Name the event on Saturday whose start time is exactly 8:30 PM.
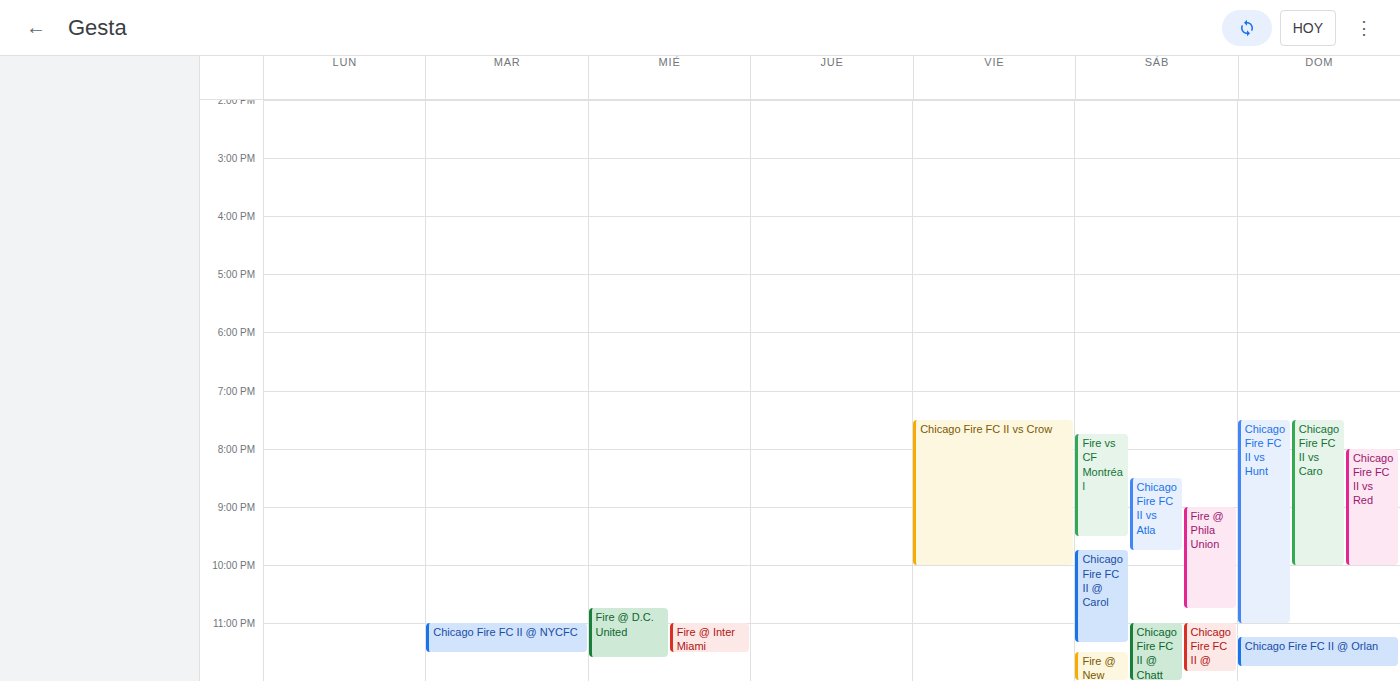
"Chicago Fire FC II vs Atla"